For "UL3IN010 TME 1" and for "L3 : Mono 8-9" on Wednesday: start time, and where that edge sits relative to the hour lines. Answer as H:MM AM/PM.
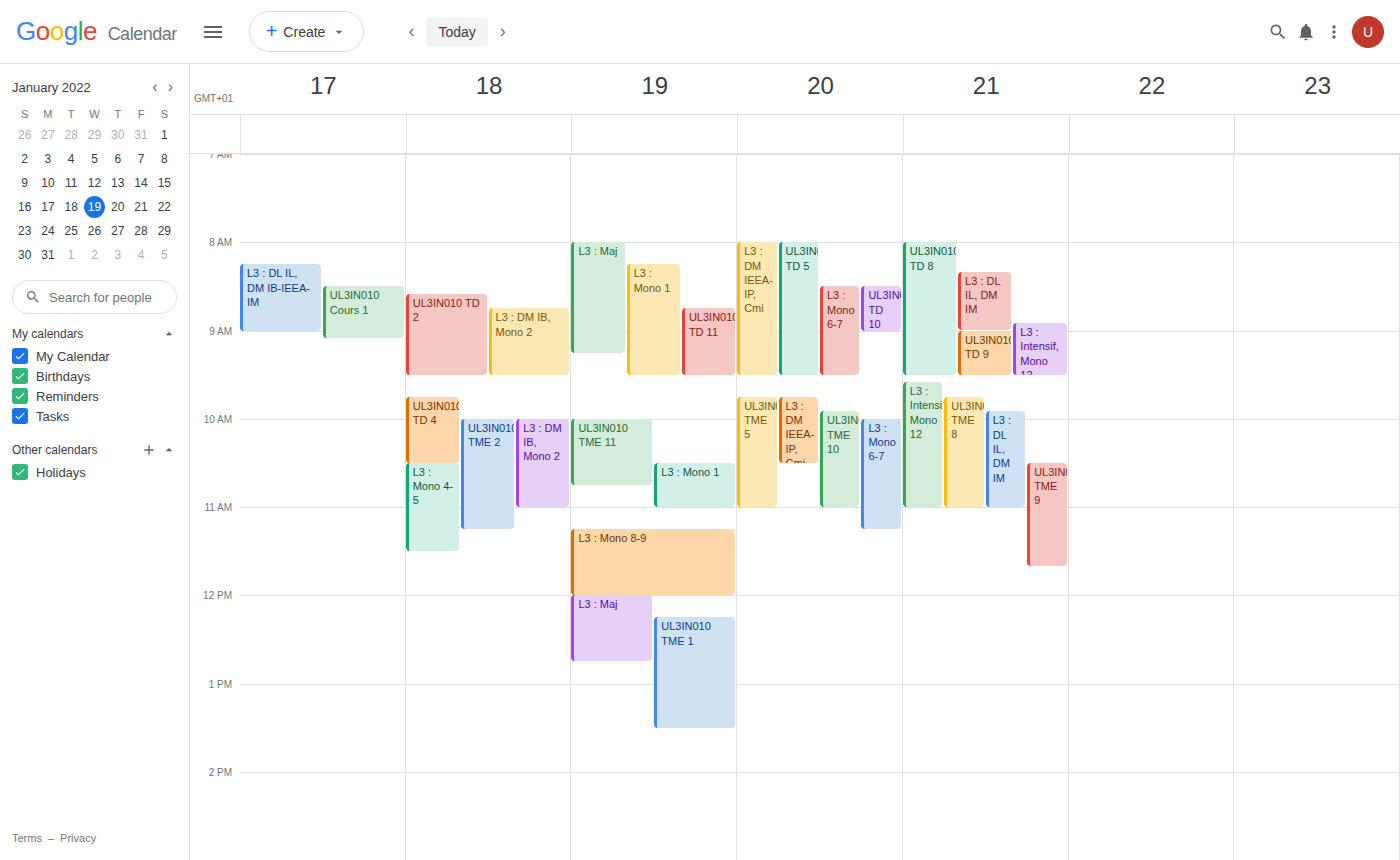
"UL3IN010 TME 1": 12:15 PM, neither: a quarter of the way from the 12 PM line to the 1 PM line. "L3 : Mono 8-9": 11:15 AM, neither: a quarter of the way from the 11 AM line to the 12 PM line.